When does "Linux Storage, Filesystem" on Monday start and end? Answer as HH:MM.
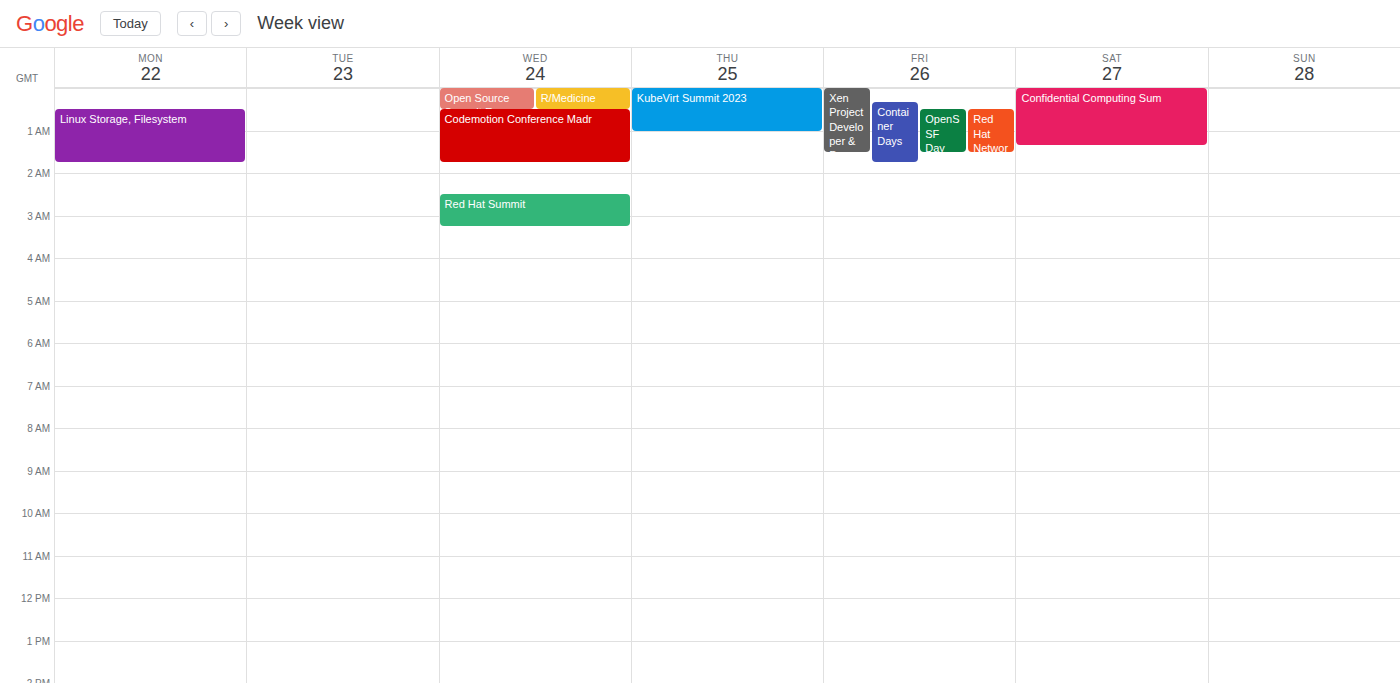
00:30 to 01:45